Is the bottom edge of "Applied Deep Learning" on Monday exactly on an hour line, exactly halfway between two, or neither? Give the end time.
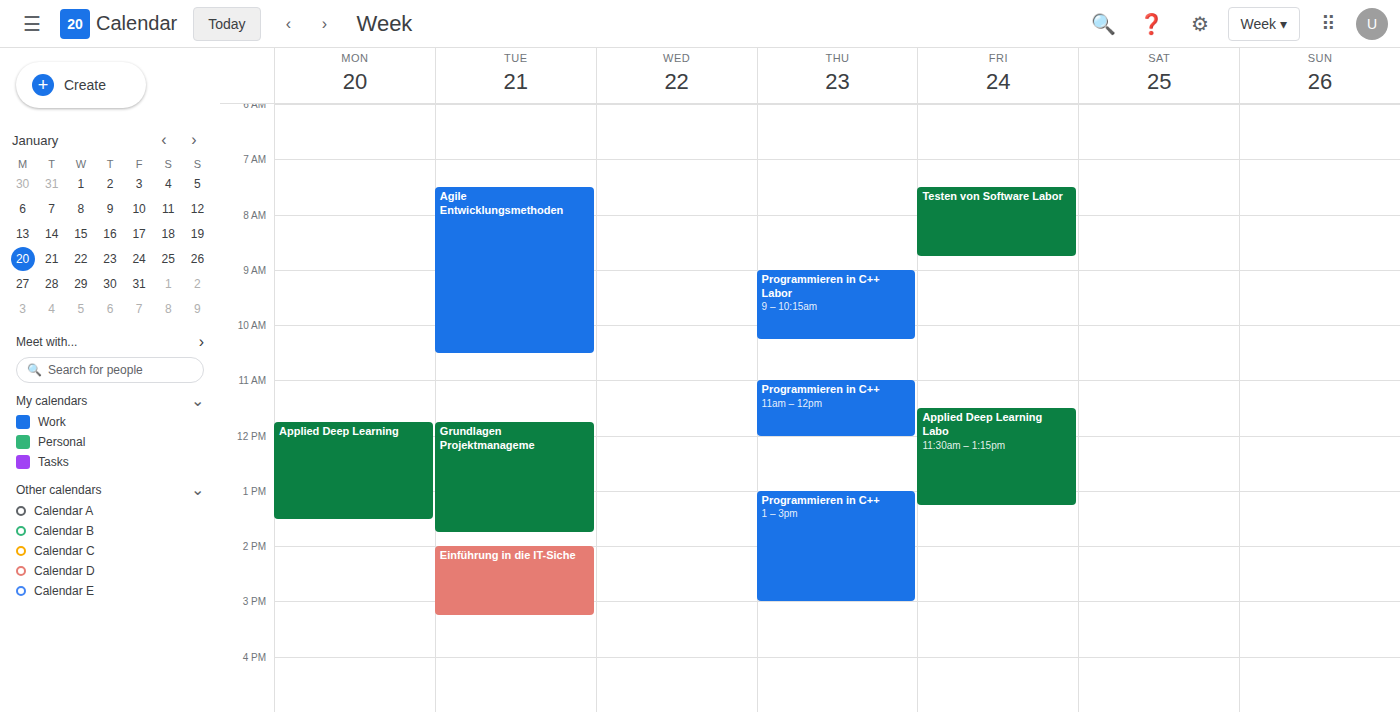
1:30 PM -- halfway between the 1 PM and 2 PM lines.